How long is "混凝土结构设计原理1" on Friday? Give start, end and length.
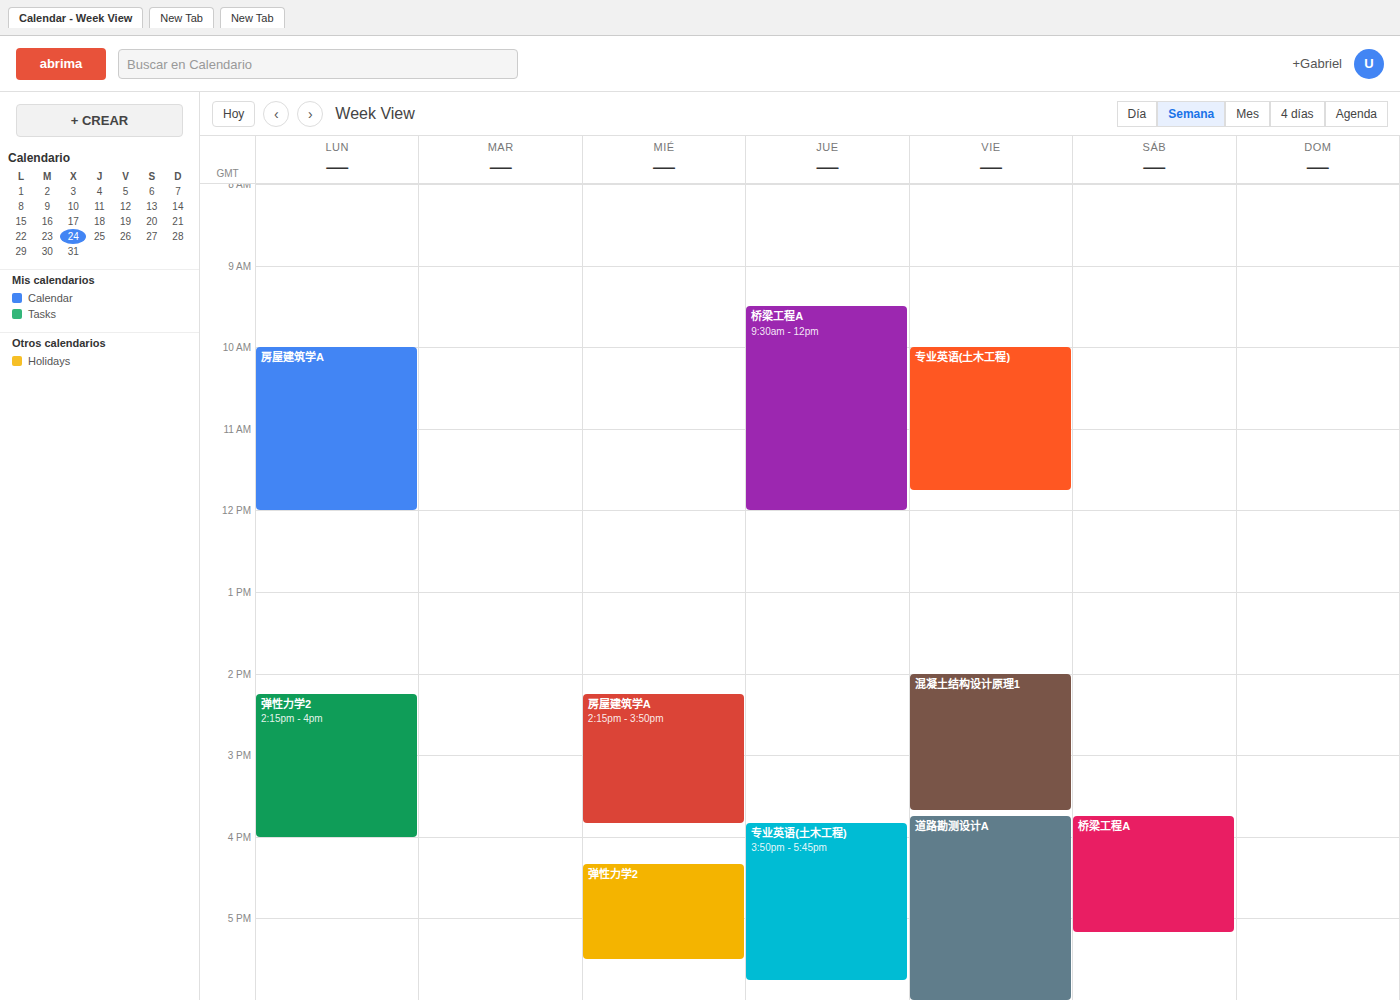
2:00 PM to 3:40 PM, 1 hour 40 minutes